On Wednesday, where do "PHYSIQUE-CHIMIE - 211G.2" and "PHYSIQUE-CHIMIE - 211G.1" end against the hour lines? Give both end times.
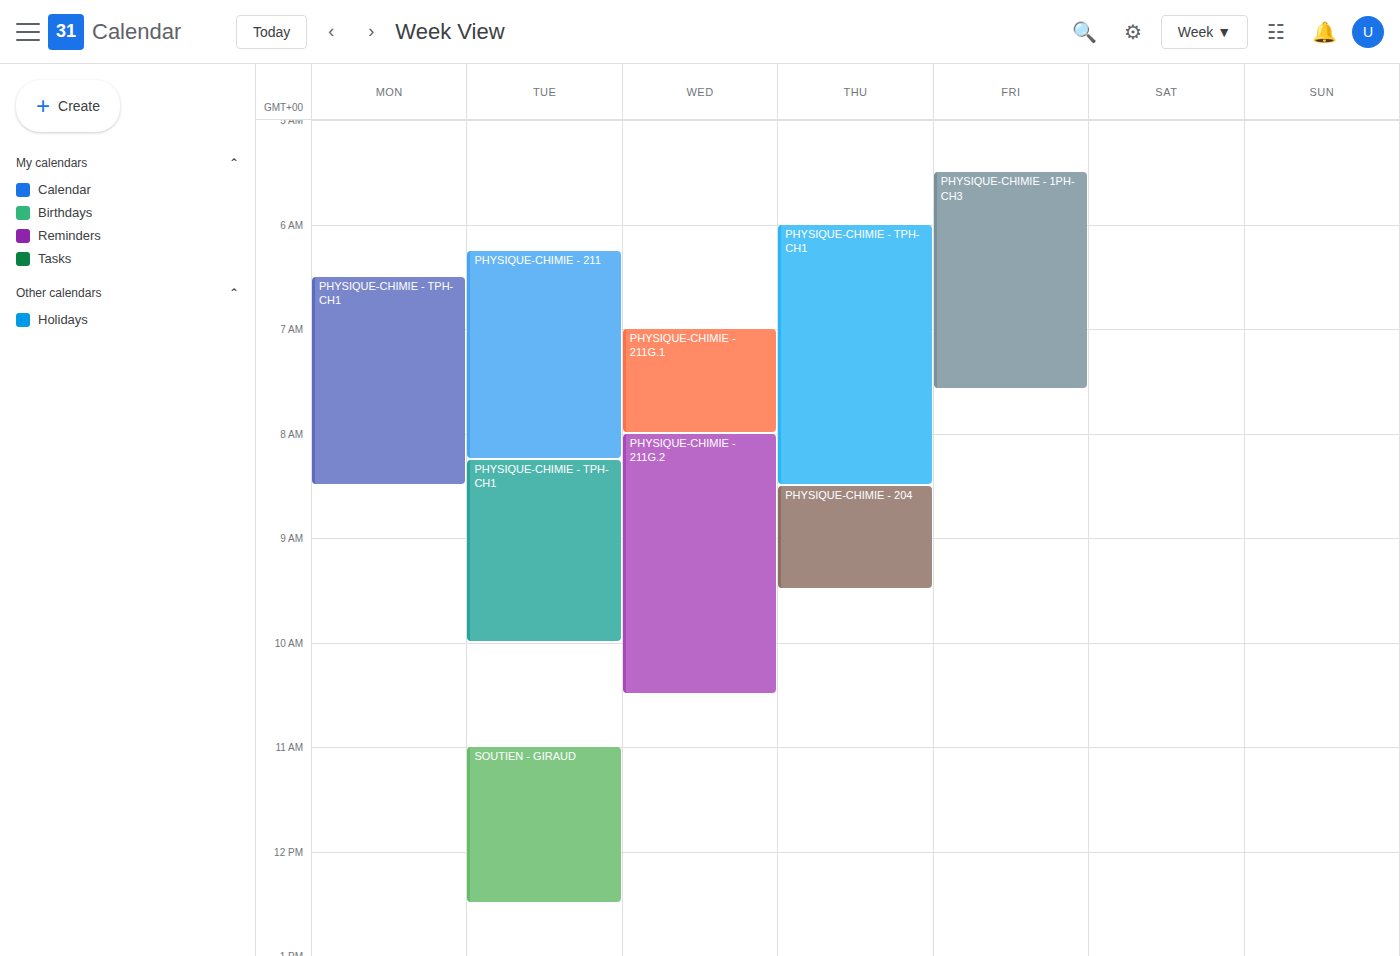
"PHYSIQUE-CHIMIE - 211G.2": 10:30 AM, halfway between the 10 AM and 11 AM lines. "PHYSIQUE-CHIMIE - 211G.1": 8:00 AM, exactly on the 8 AM line.